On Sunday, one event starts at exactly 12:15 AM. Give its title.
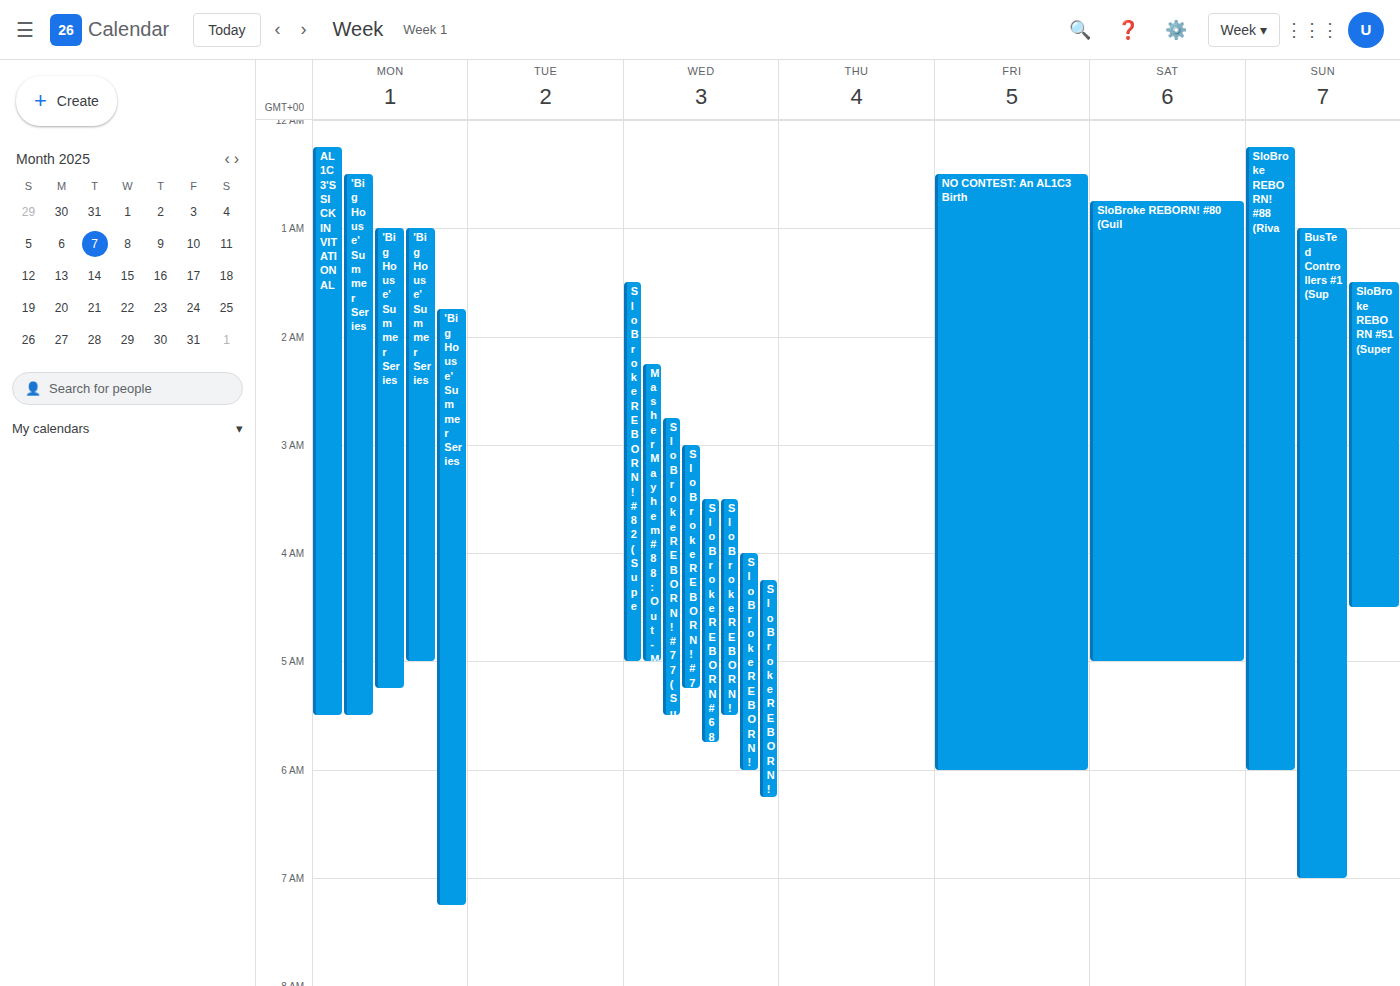
"SloBroke REBORN! #88 (Riva"